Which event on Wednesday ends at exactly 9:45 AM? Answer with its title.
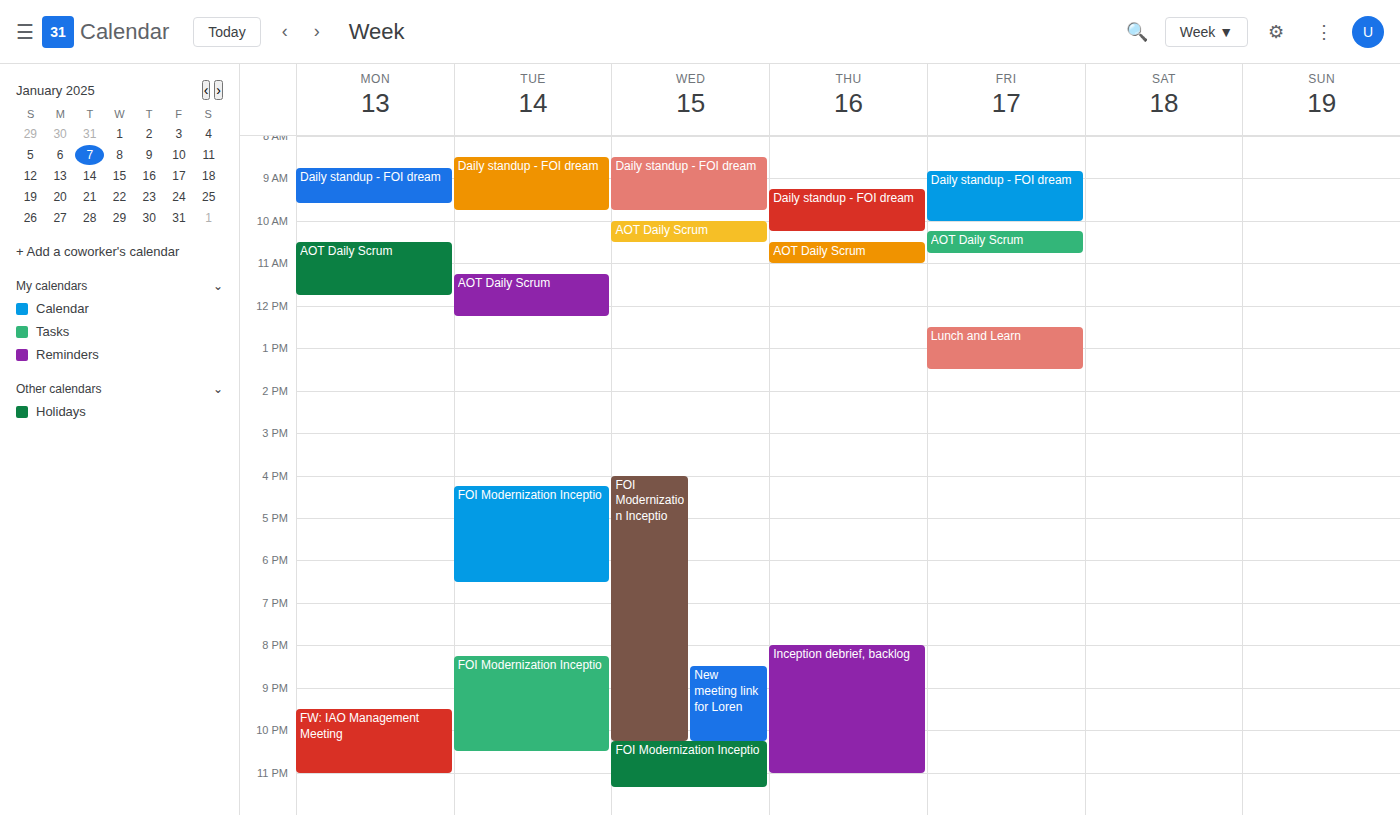
"Daily standup - FOI dream"